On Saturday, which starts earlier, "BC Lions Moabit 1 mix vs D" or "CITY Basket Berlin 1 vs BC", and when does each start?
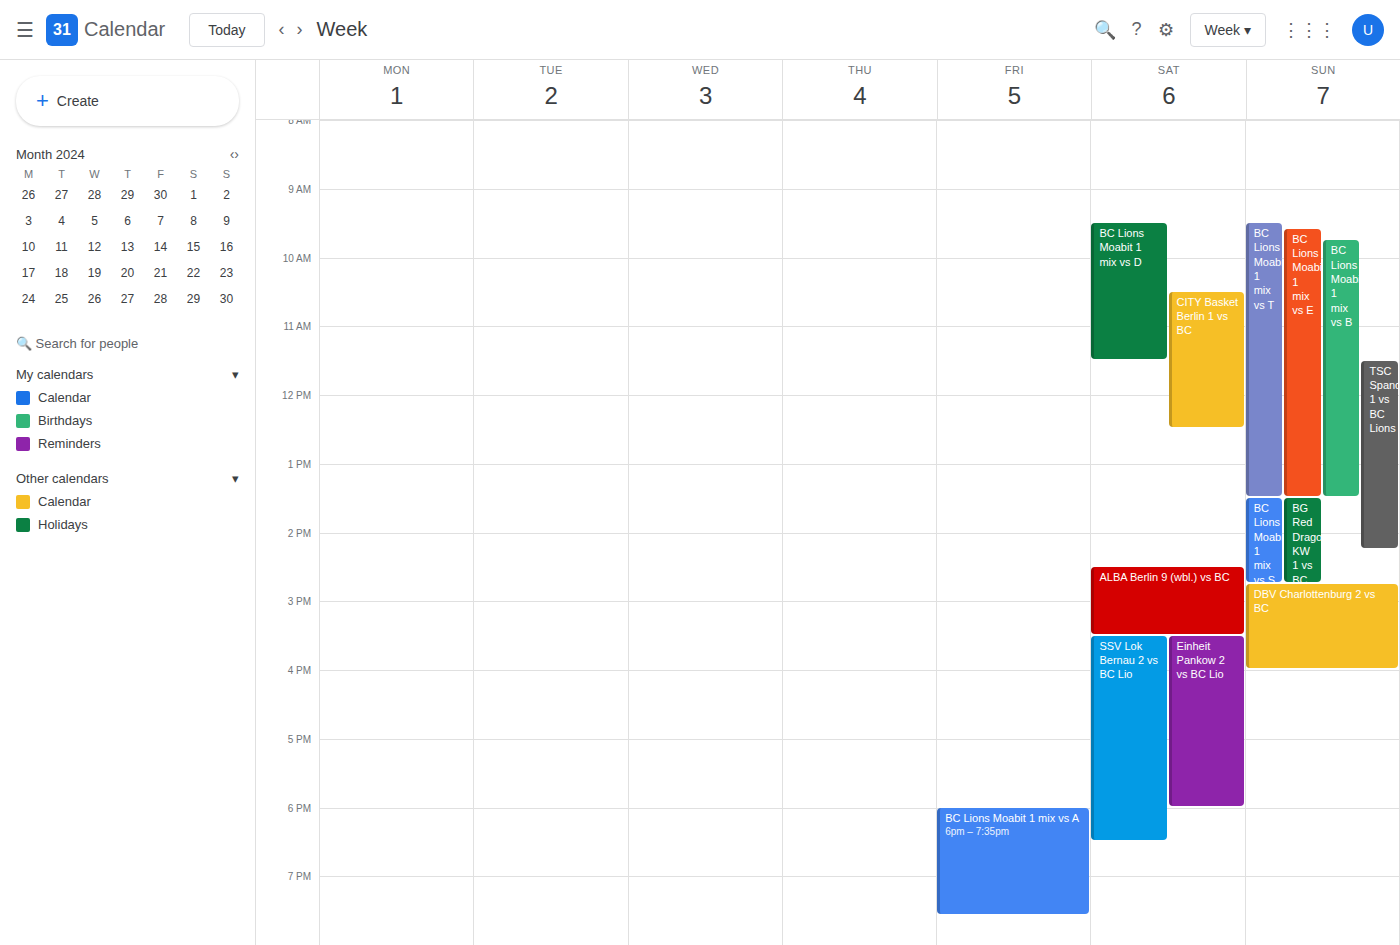
"BC Lions Moabit 1 mix vs D" 09:30; "CITY Basket Berlin 1 vs BC" 10:30.